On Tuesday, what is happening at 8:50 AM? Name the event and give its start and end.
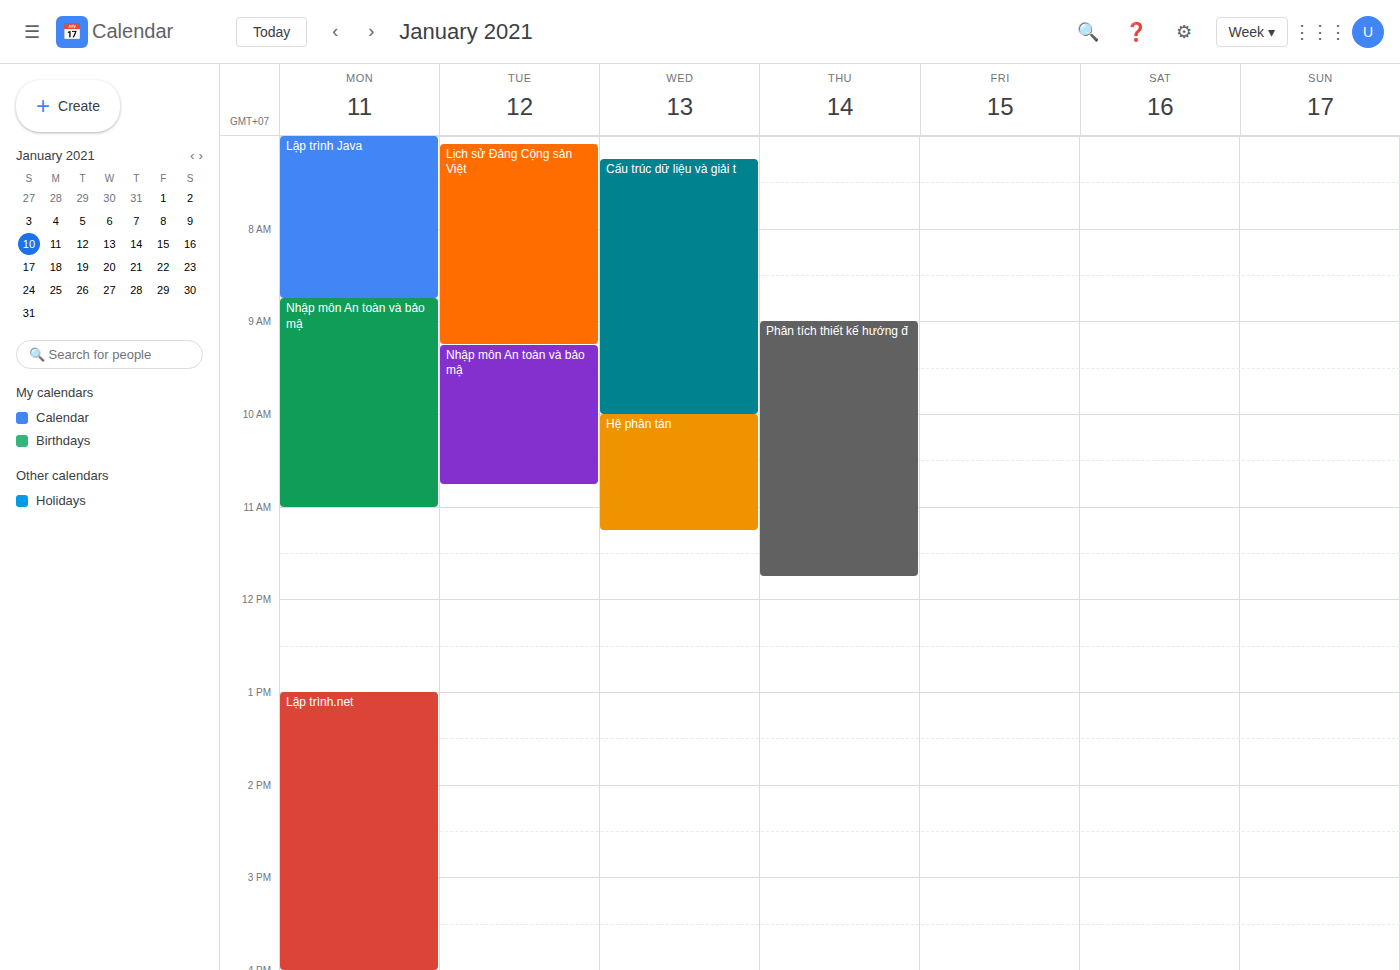
"Lịch sử Đảng Cộng sản Việt", 7:05 AM to 9:15 AM